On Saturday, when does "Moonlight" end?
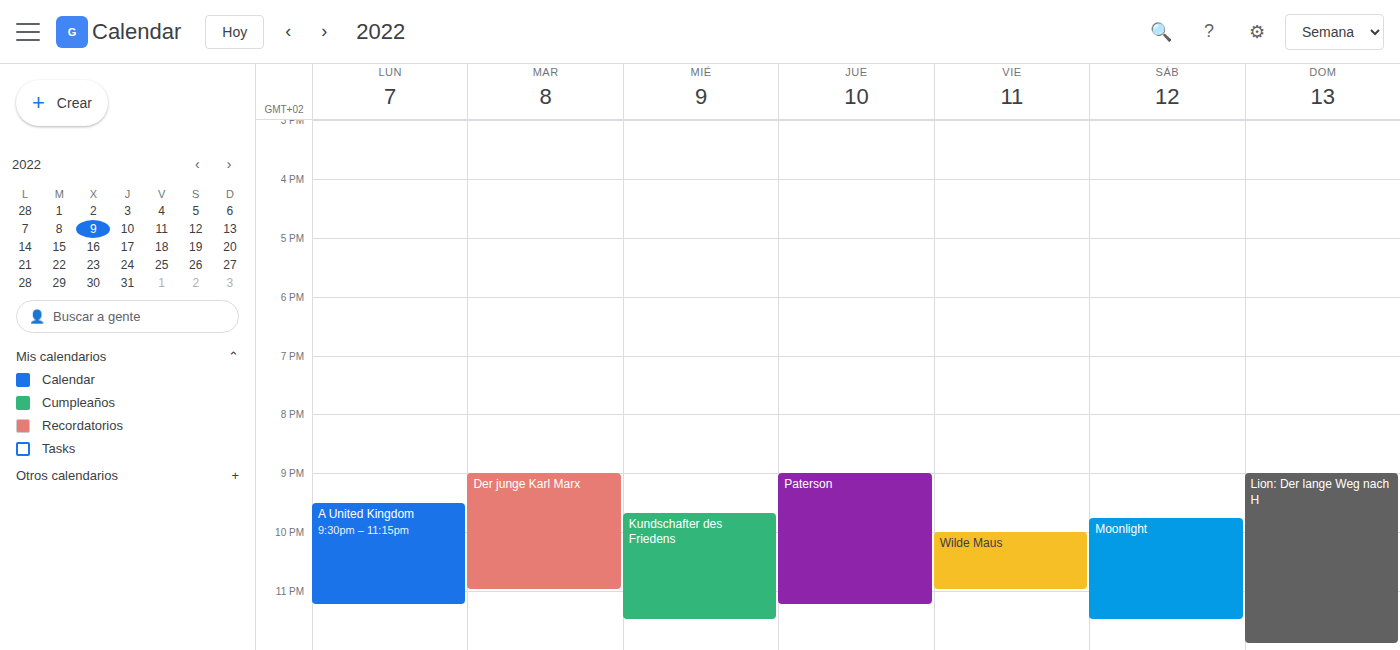
11:30 PM